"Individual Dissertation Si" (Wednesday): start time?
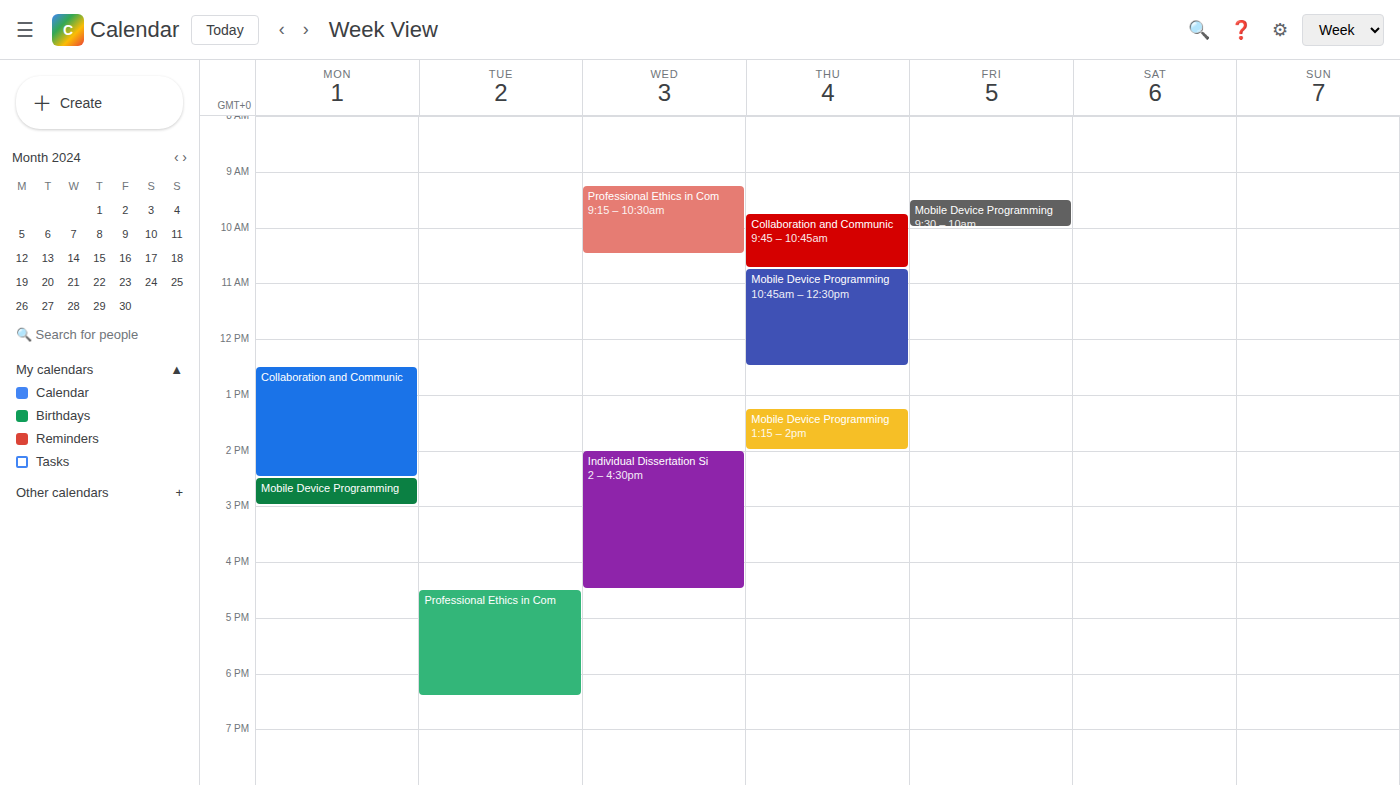
2:00 PM